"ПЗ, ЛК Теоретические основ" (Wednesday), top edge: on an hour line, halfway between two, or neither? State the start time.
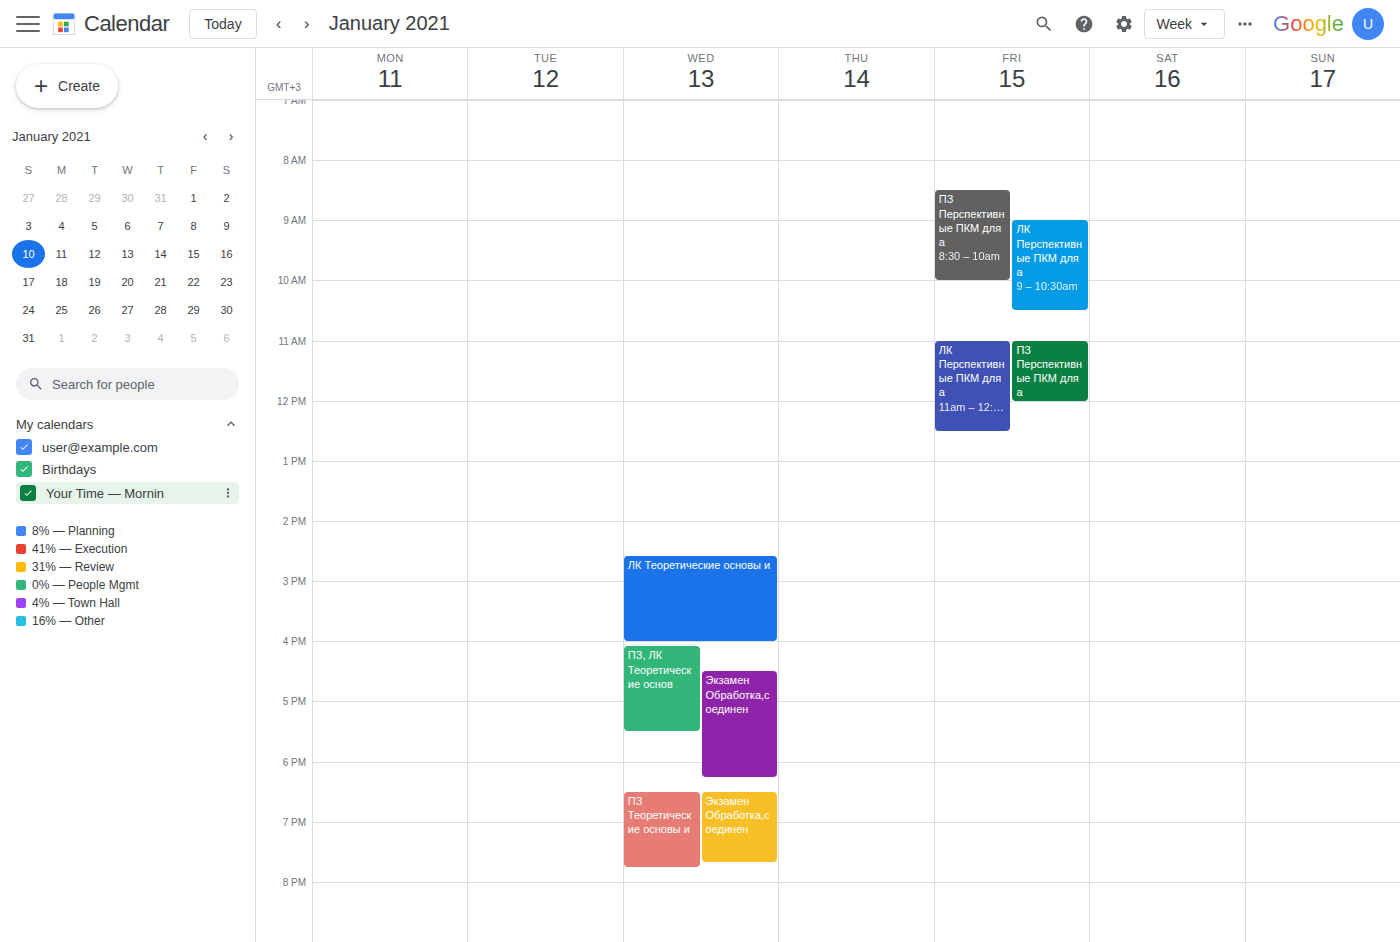
4:05 PM -- neither: 5 minutes below the 4 PM line and 55 minutes above the 5 PM line.